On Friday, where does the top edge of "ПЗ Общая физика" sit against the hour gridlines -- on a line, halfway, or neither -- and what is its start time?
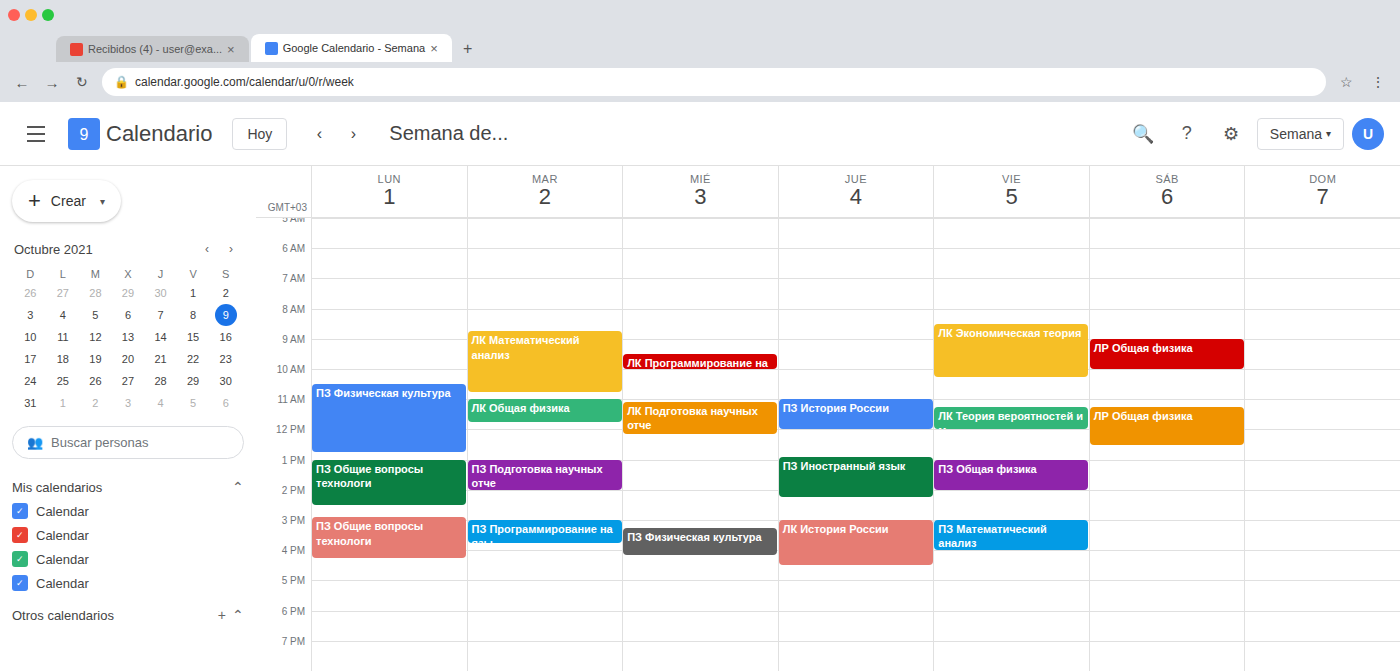
13:00 -- exactly on the 13:00 line.